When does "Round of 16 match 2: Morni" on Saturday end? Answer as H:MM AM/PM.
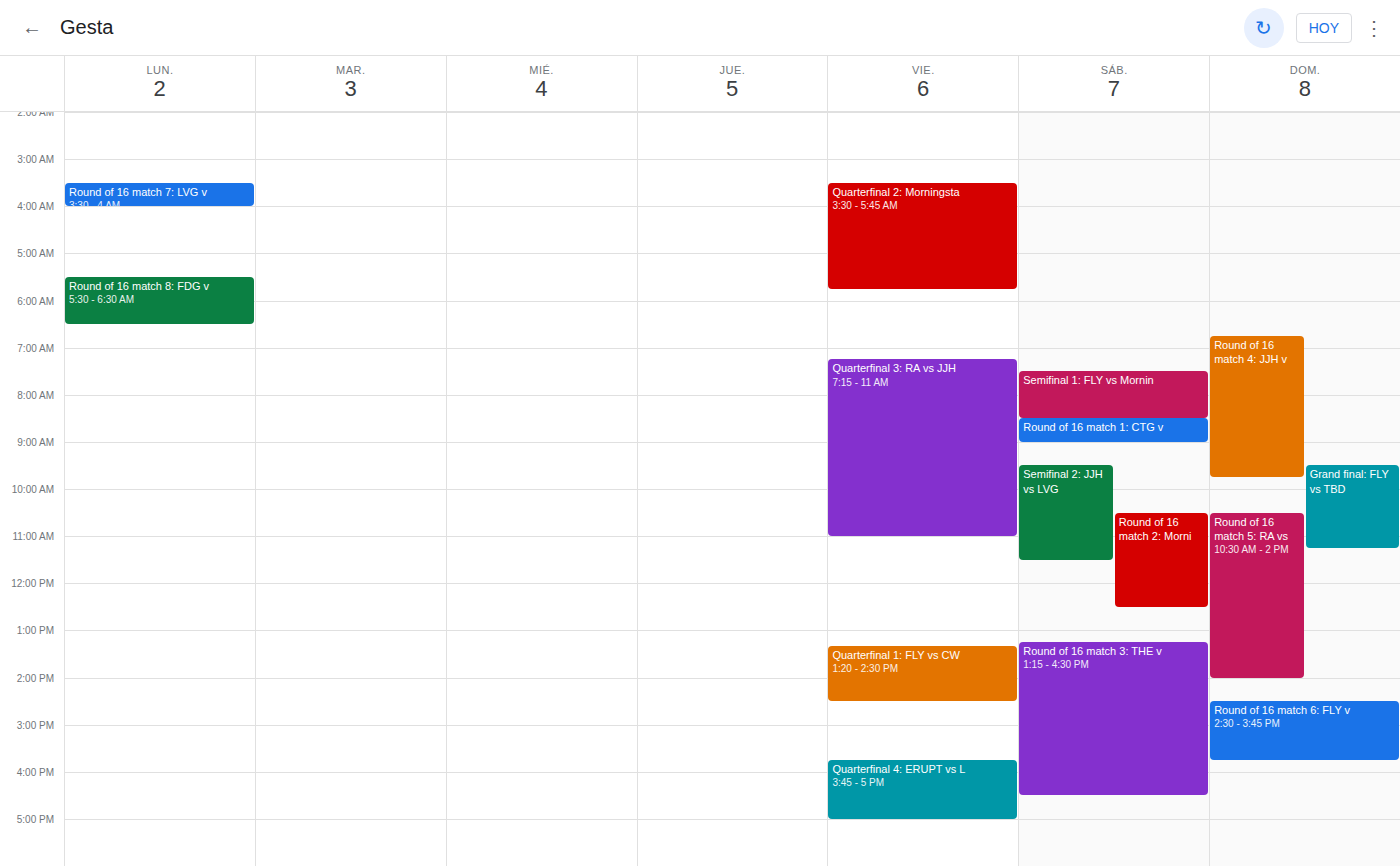
12:30 PM